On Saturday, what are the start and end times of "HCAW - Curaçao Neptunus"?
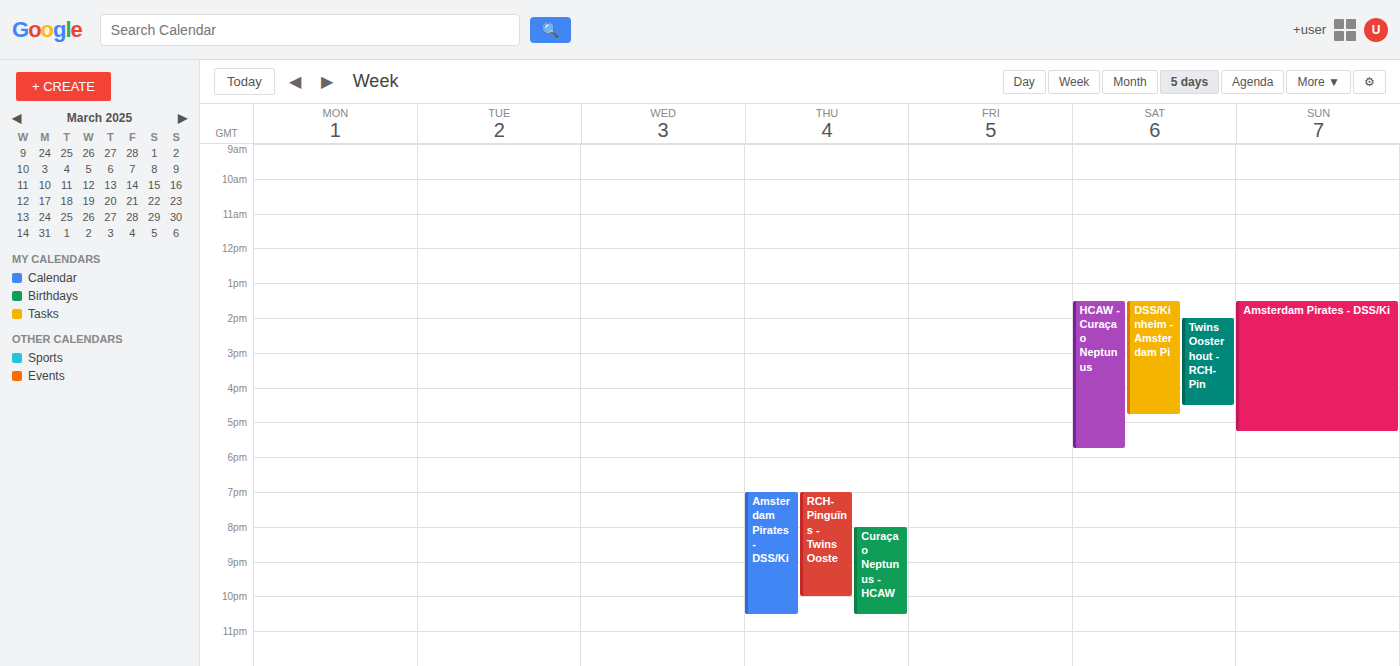
13:30 to 17:45